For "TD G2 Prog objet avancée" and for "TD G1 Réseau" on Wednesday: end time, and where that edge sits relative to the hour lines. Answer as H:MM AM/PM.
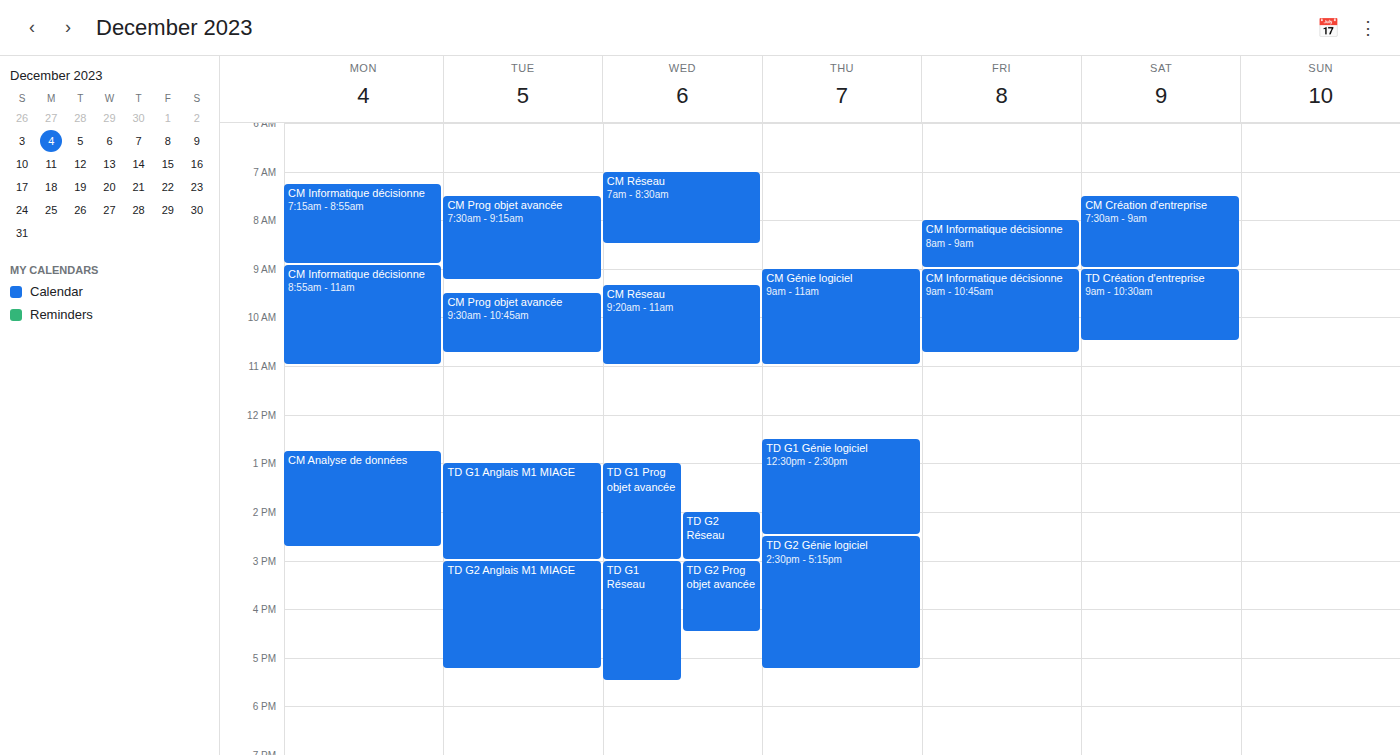
"TD G2 Prog objet avancée": 4:30 PM, halfway between the 4 PM and 5 PM lines. "TD G1 Réseau": 5:30 PM, halfway between the 5 PM and 6 PM lines.